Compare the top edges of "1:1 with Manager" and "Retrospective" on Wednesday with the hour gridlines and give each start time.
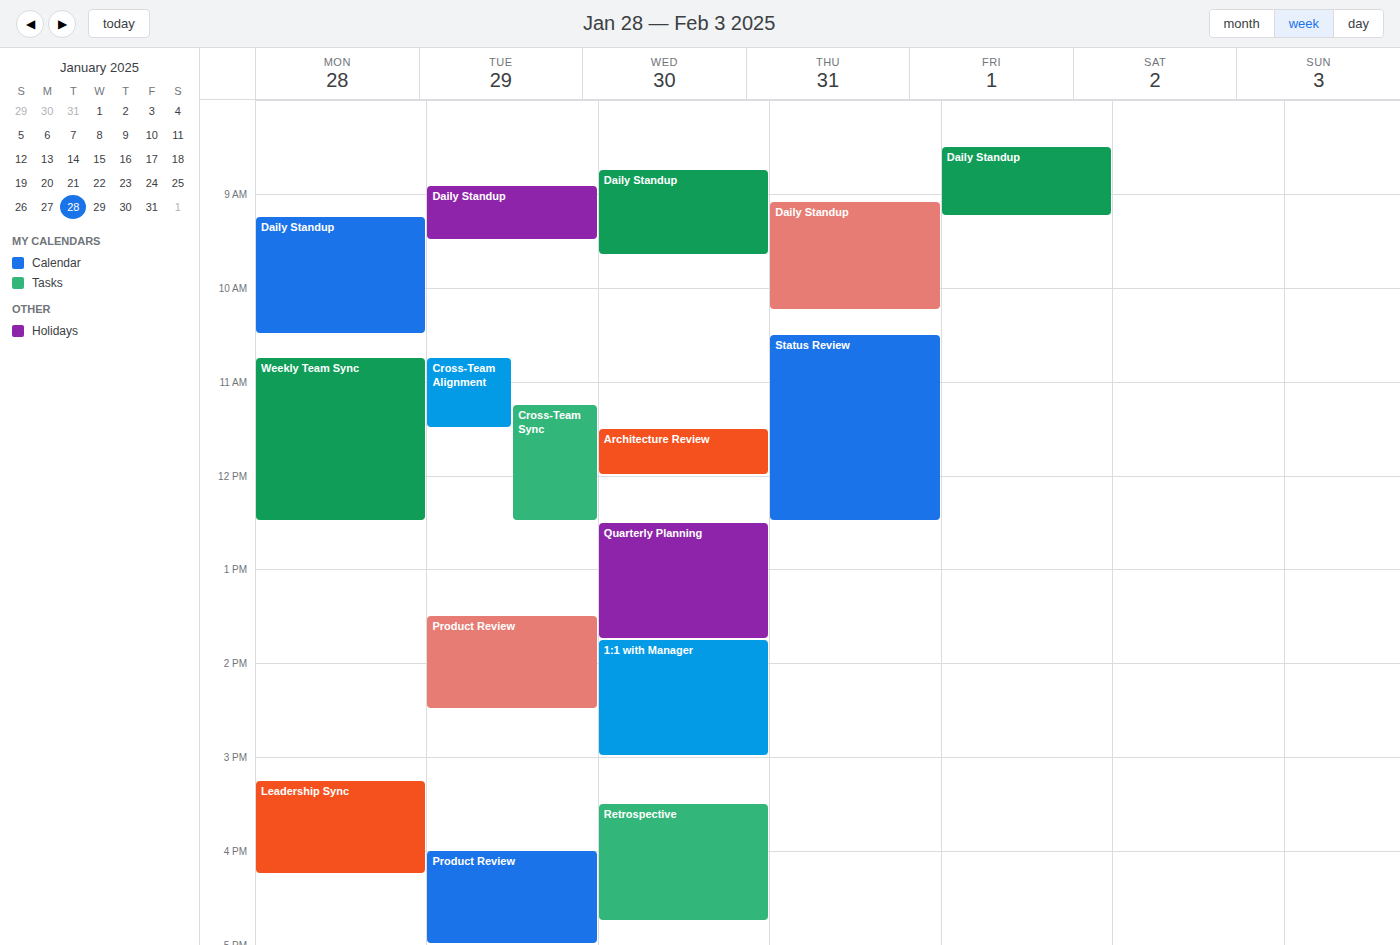
"1:1 with Manager": 1:45 PM, neither: three quarters of the way from the 1 PM line to the 2 PM line. "Retrospective": 3:30 PM, halfway between the 3 PM and 4 PM lines.